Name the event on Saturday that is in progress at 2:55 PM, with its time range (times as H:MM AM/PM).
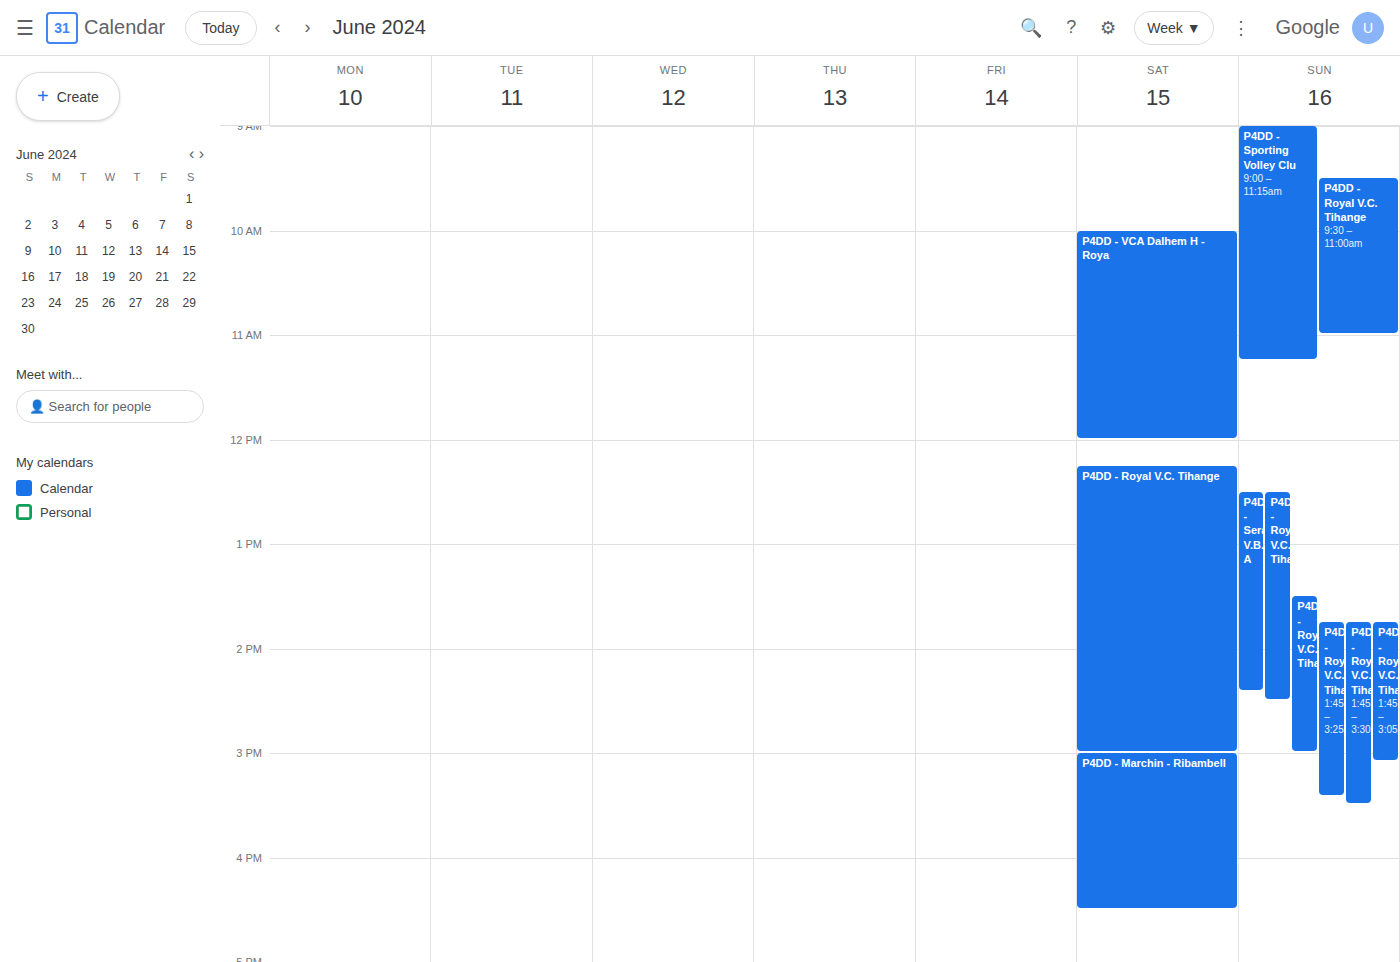
"P4DD - Royal V.C. Tihange", 12:15 PM to 3:00 PM